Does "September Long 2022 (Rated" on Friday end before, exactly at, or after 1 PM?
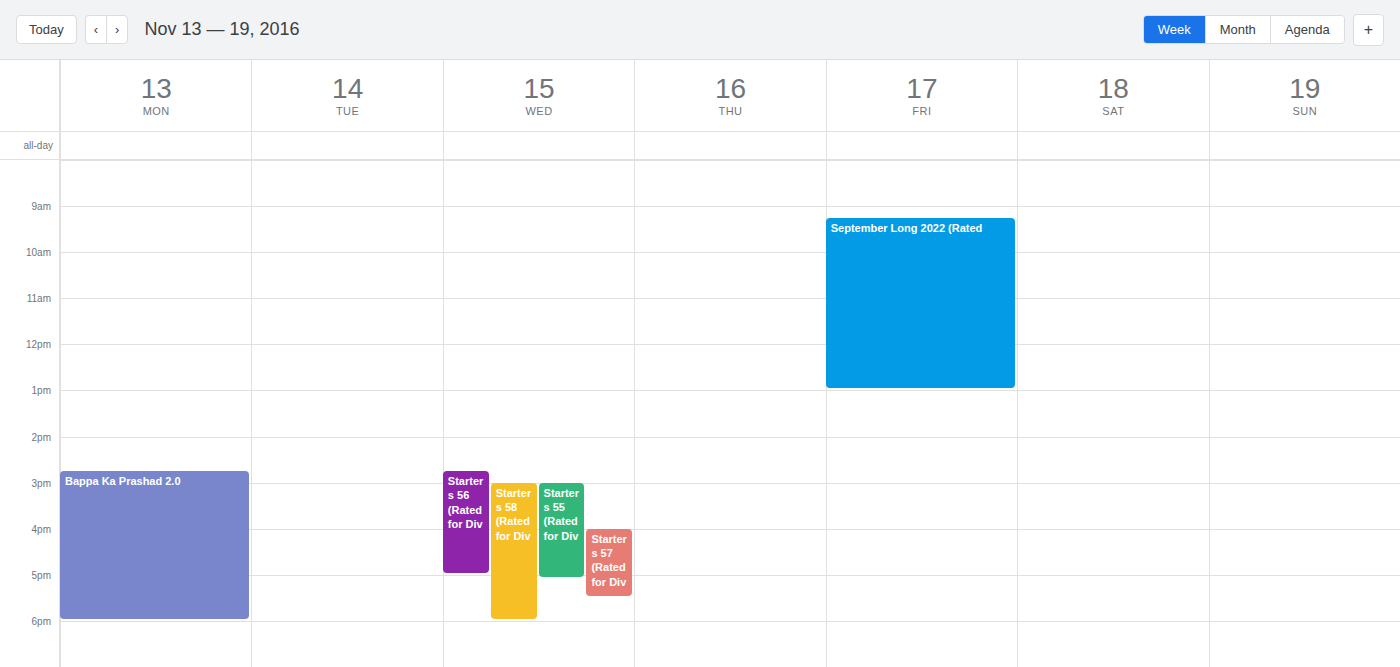
1:00 PM -- exactly at 1 PM, on the 1 PM line.